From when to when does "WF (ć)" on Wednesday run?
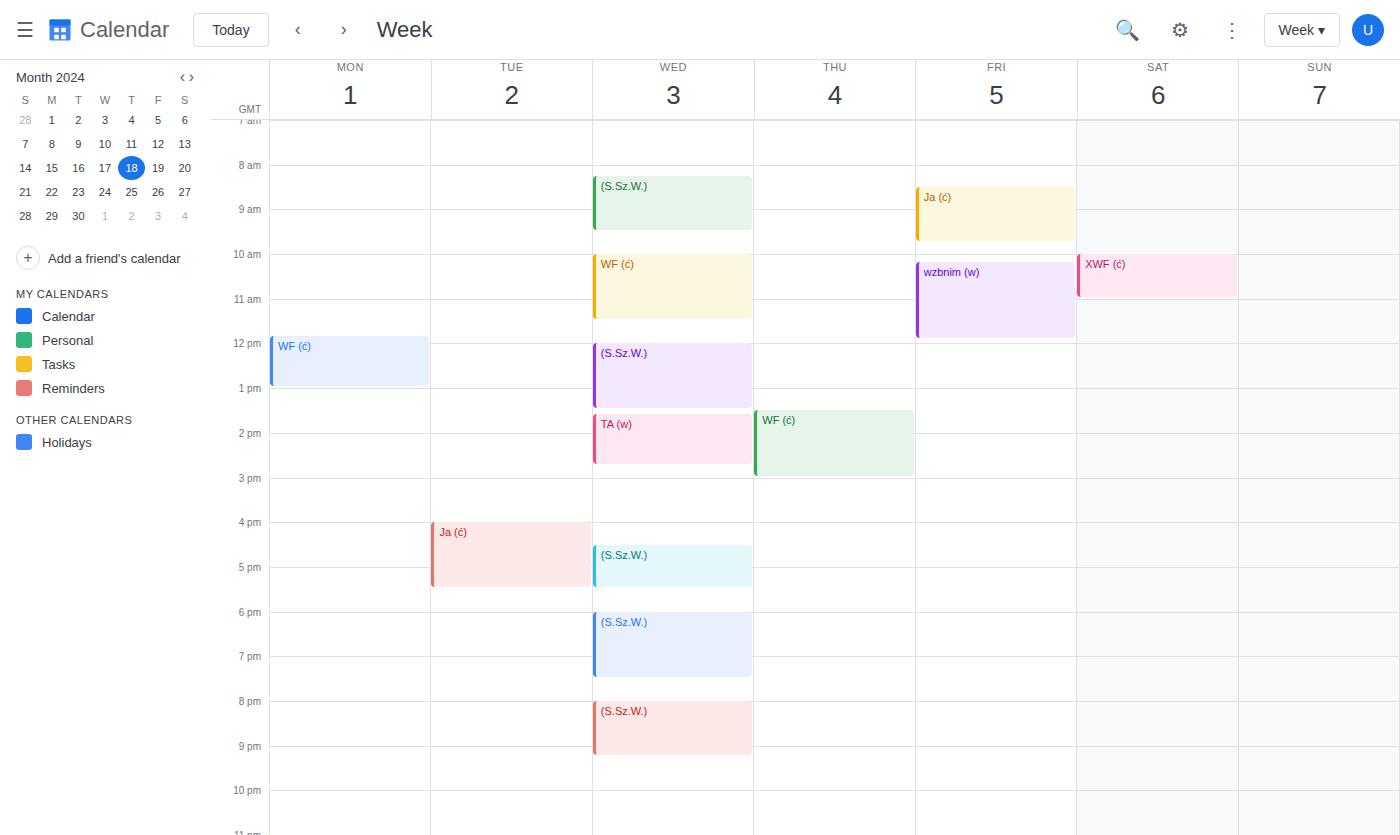
10:00 AM to 11:30 AM